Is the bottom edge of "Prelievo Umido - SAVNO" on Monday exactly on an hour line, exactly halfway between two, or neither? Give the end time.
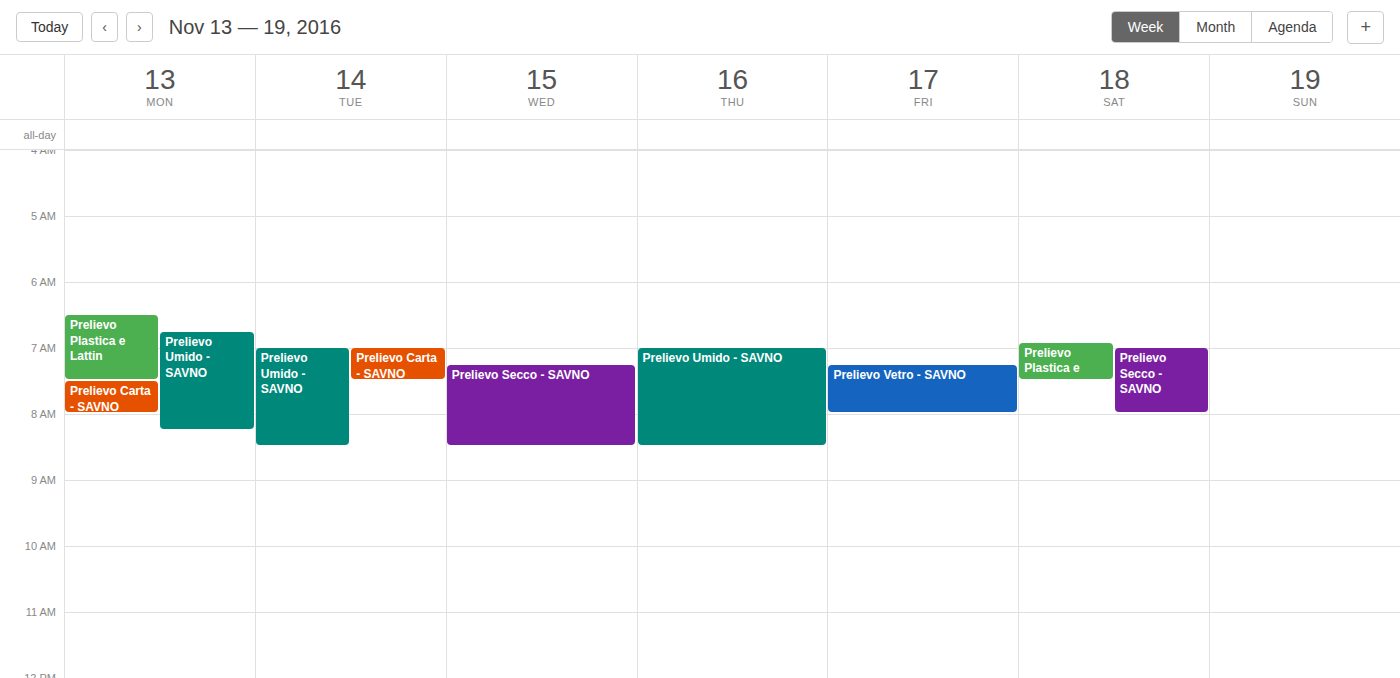
8:15 AM -- neither: a quarter of the way from the 8 AM line to the 9 AM line.